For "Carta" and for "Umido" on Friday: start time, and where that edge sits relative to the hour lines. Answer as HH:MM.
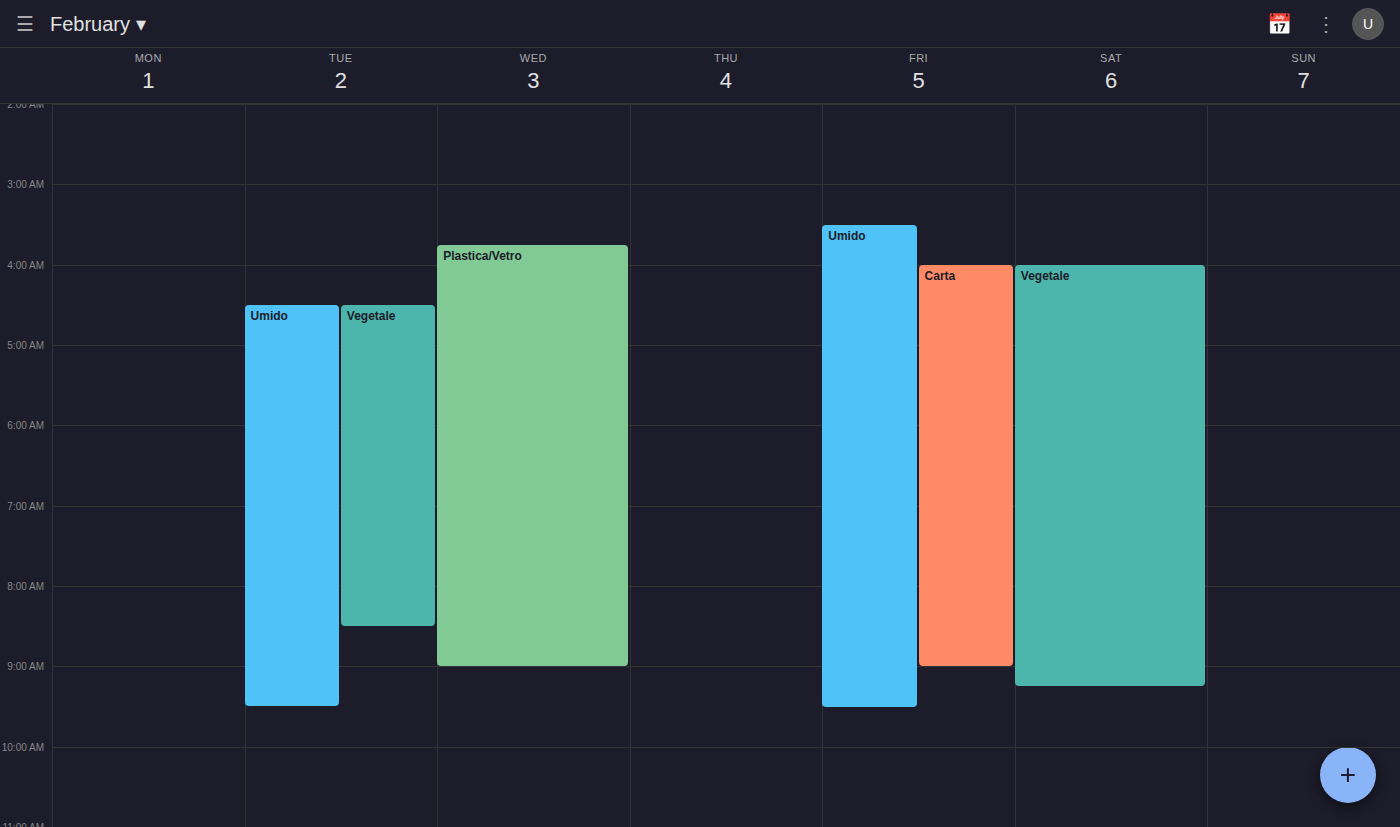
"Carta": 04:00, exactly on the 04:00 line. "Umido": 03:30, halfway between the 03:00 and 04:00 lines.